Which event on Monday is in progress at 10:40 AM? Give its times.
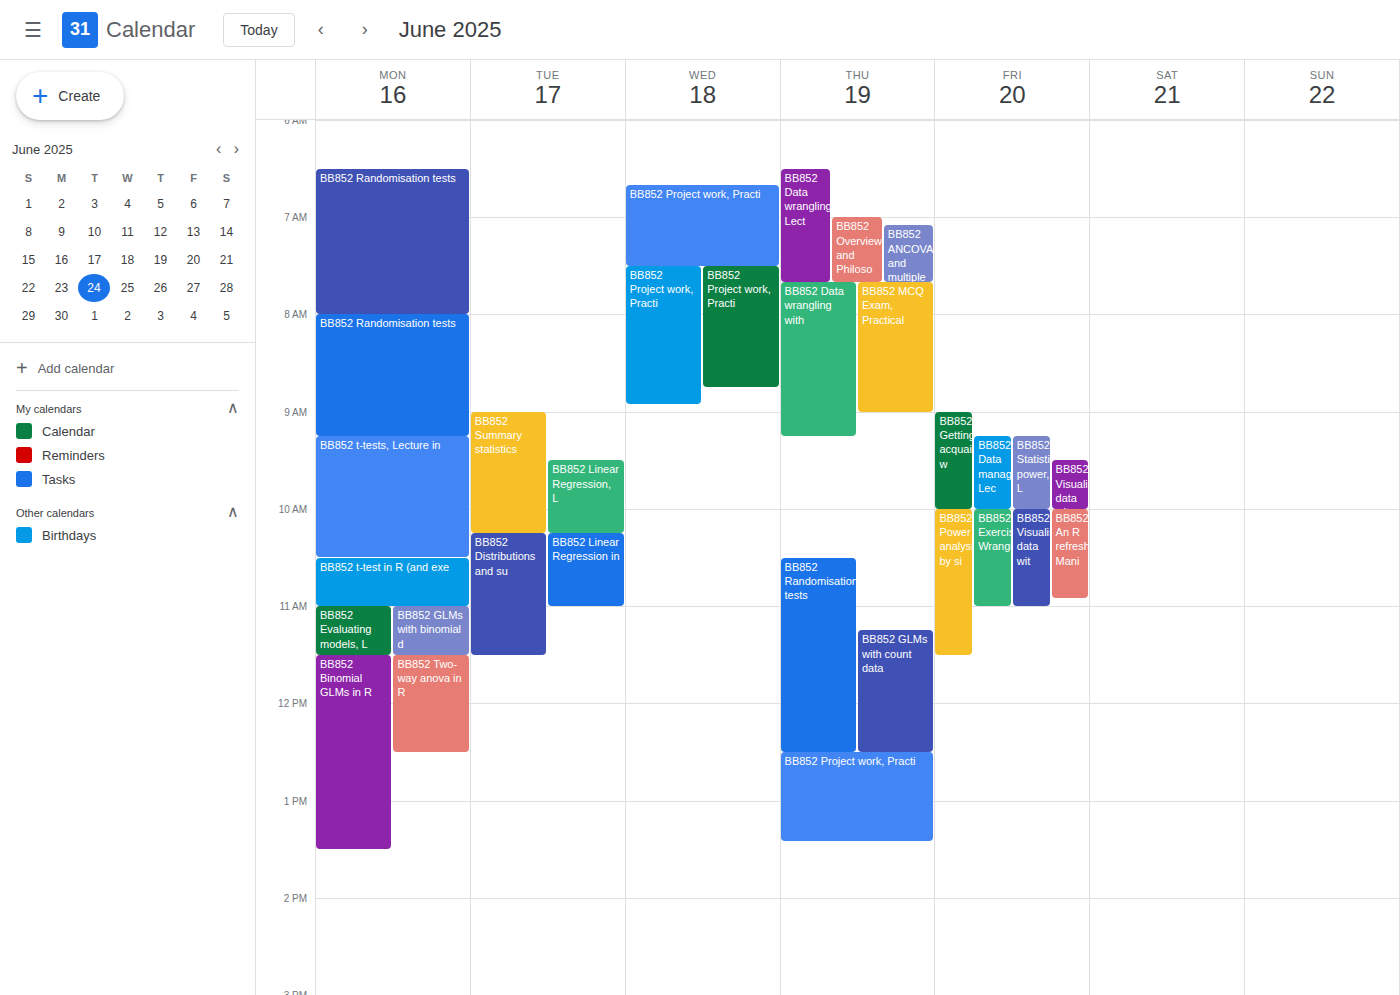
"BB852 t-test in R (and exe", 10:30 AM to 11:00 AM